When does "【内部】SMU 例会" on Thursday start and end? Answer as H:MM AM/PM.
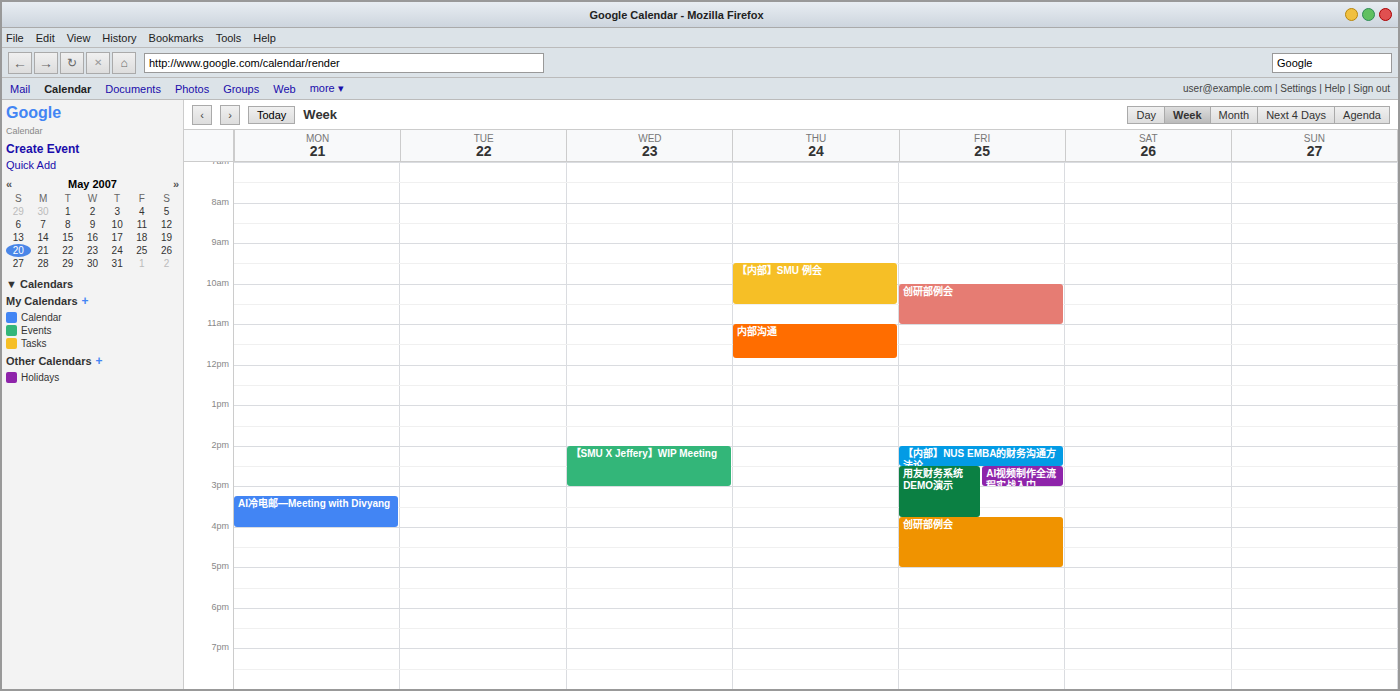
9:30 AM to 10:30 AM